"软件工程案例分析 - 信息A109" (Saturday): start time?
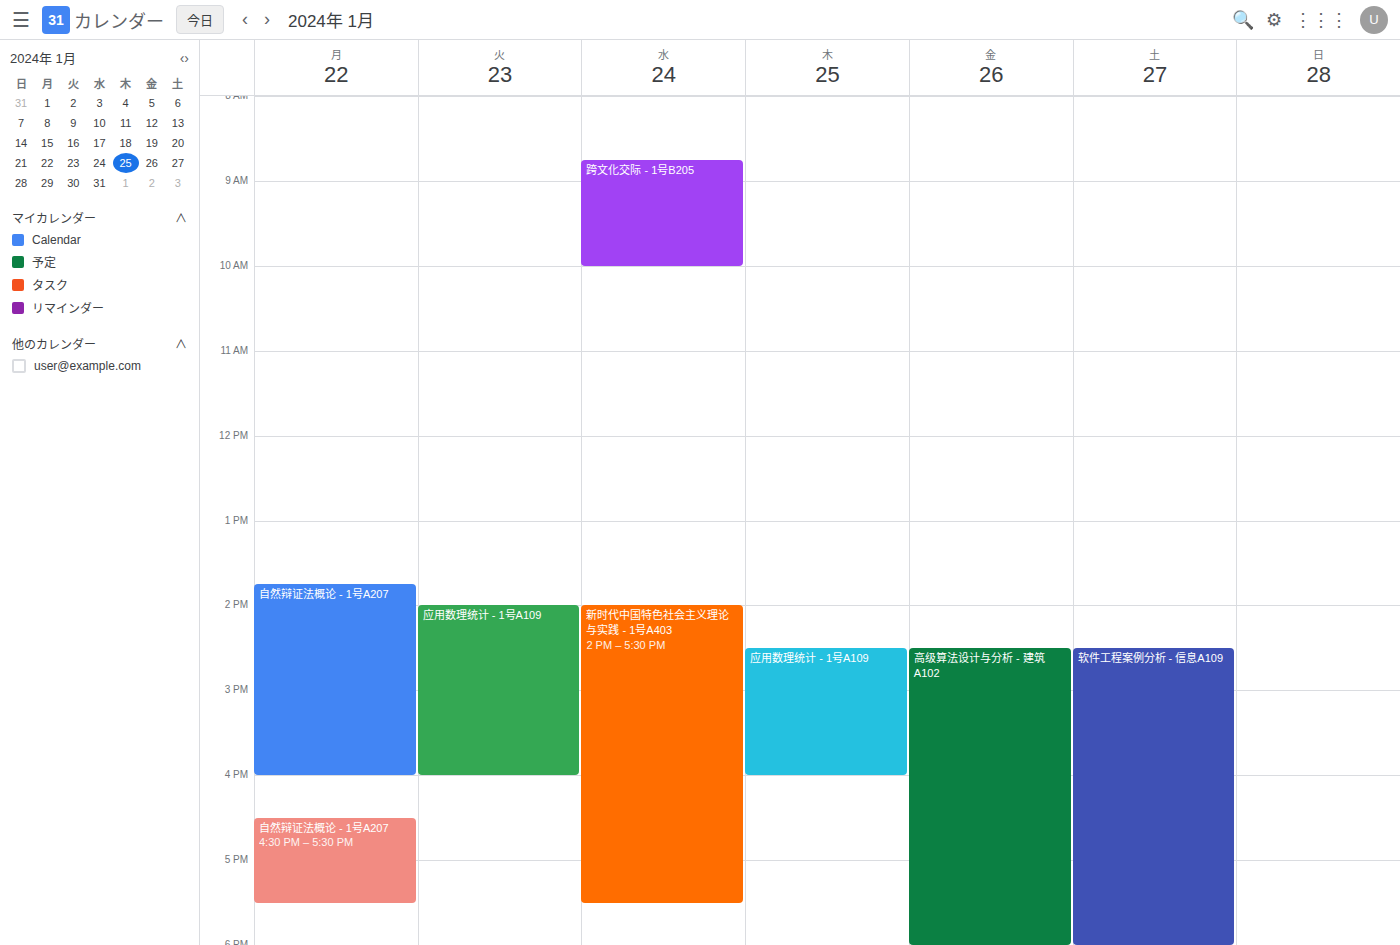
2:30 PM